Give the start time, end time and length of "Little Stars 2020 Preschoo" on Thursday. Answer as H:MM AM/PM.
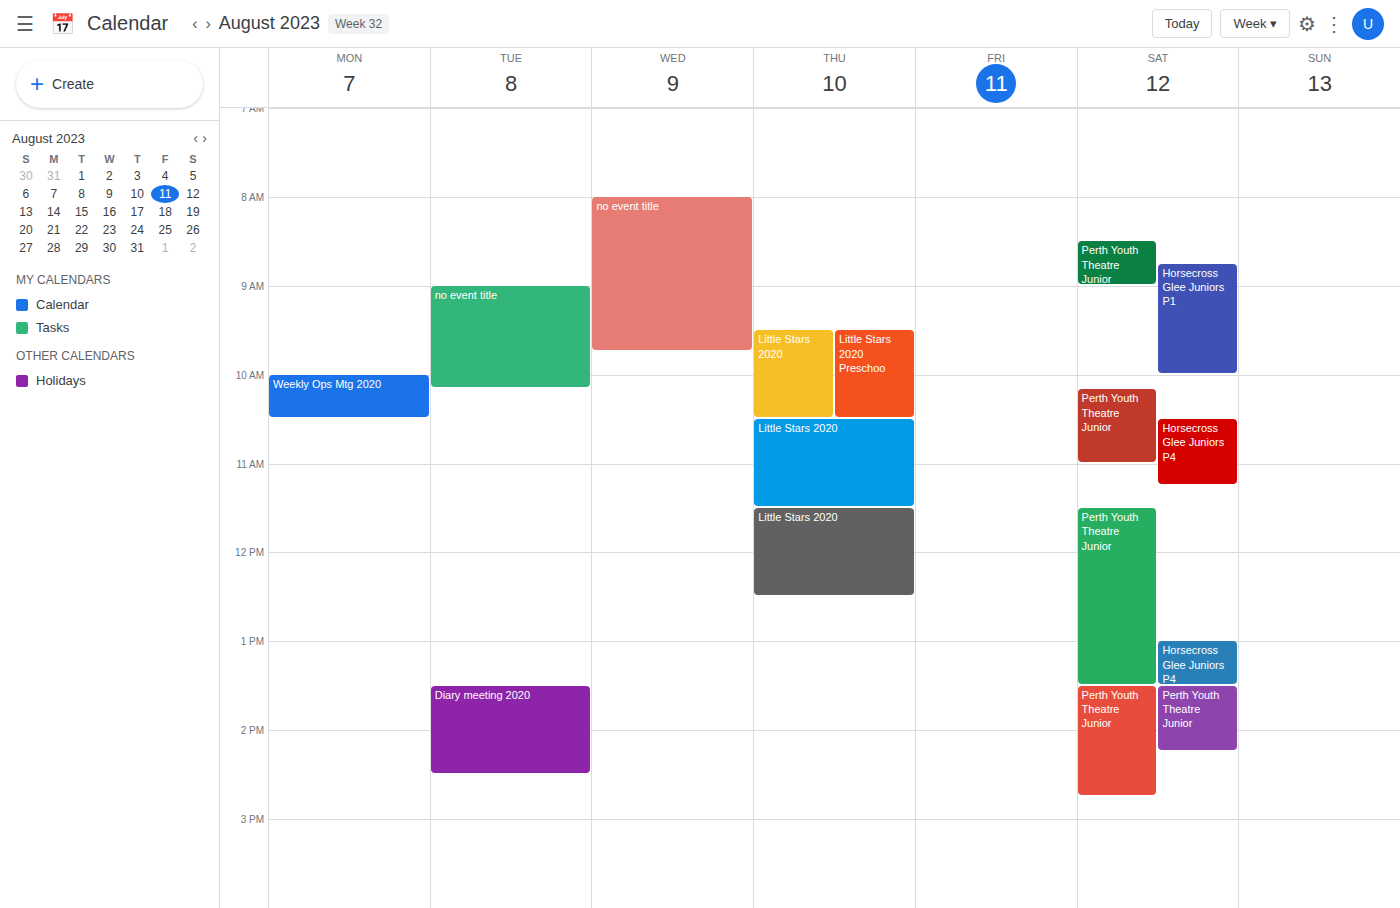
9:30 AM to 10:30 AM, 1 hour